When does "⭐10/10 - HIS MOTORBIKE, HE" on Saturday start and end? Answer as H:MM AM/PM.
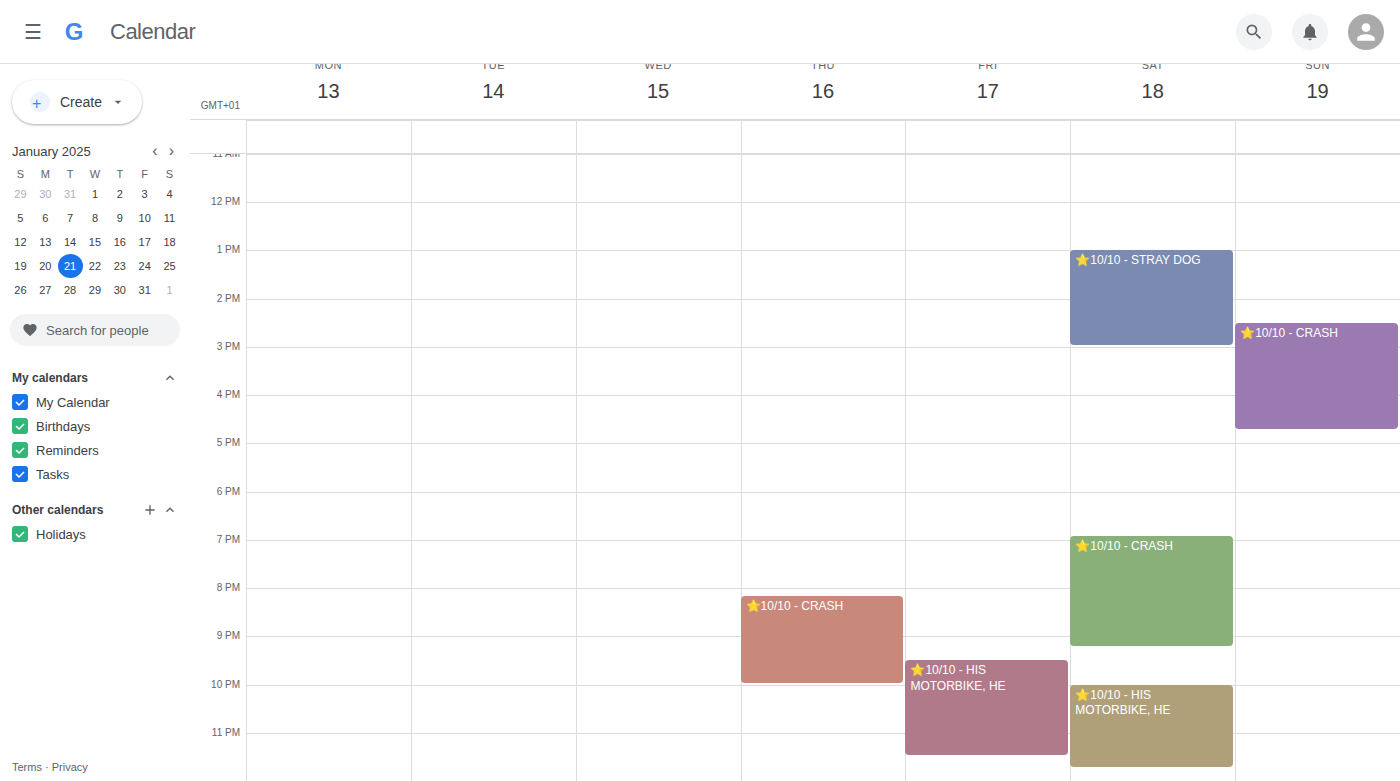
10:00 PM to 11:45 PM